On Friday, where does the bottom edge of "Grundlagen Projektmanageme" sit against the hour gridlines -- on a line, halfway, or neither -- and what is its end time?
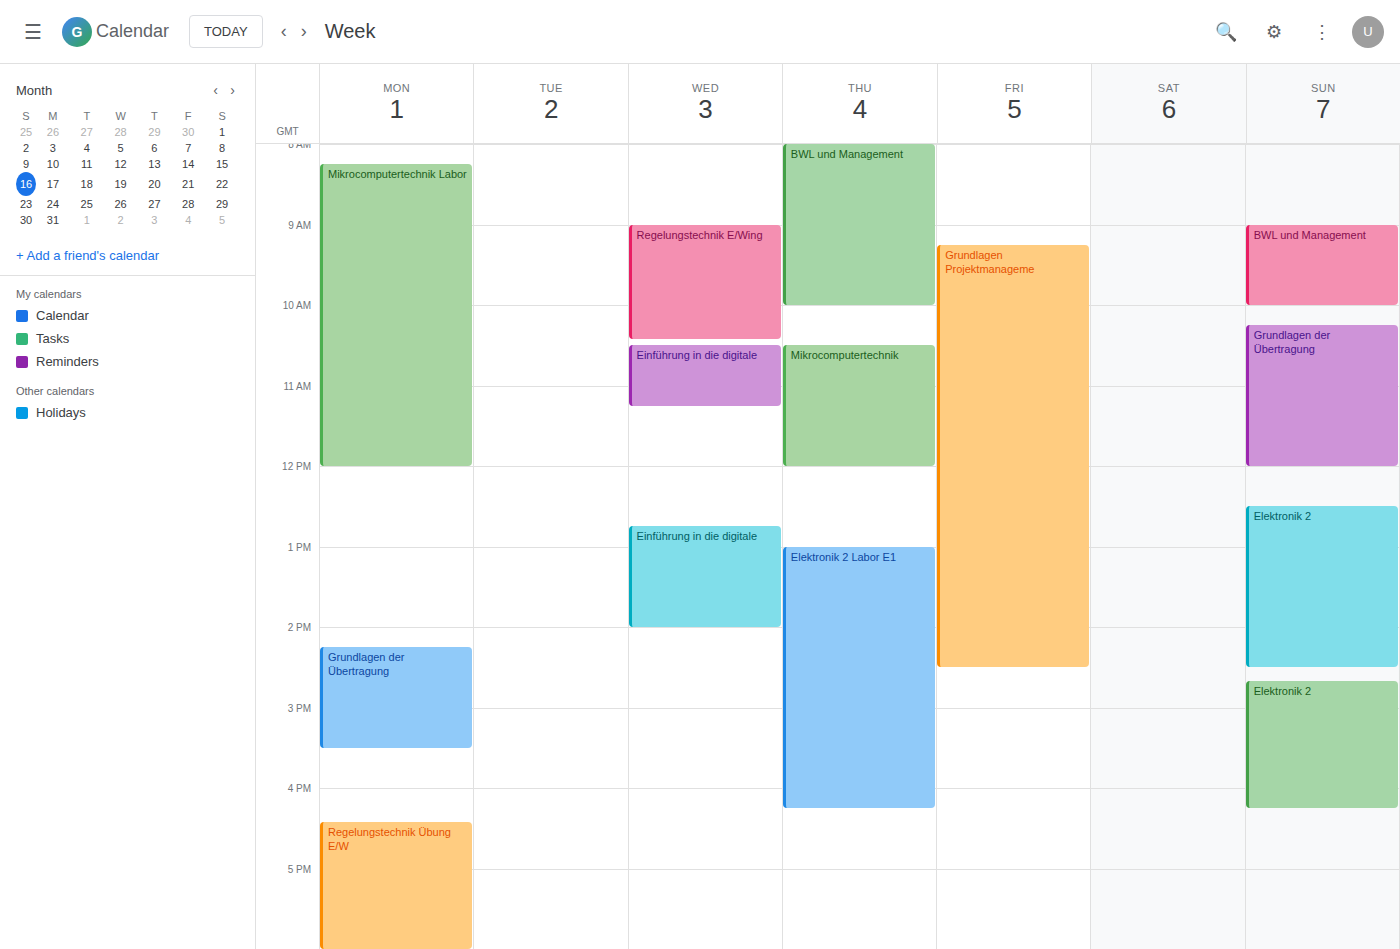
2:30 PM -- halfway between the 2 PM and 3 PM lines.